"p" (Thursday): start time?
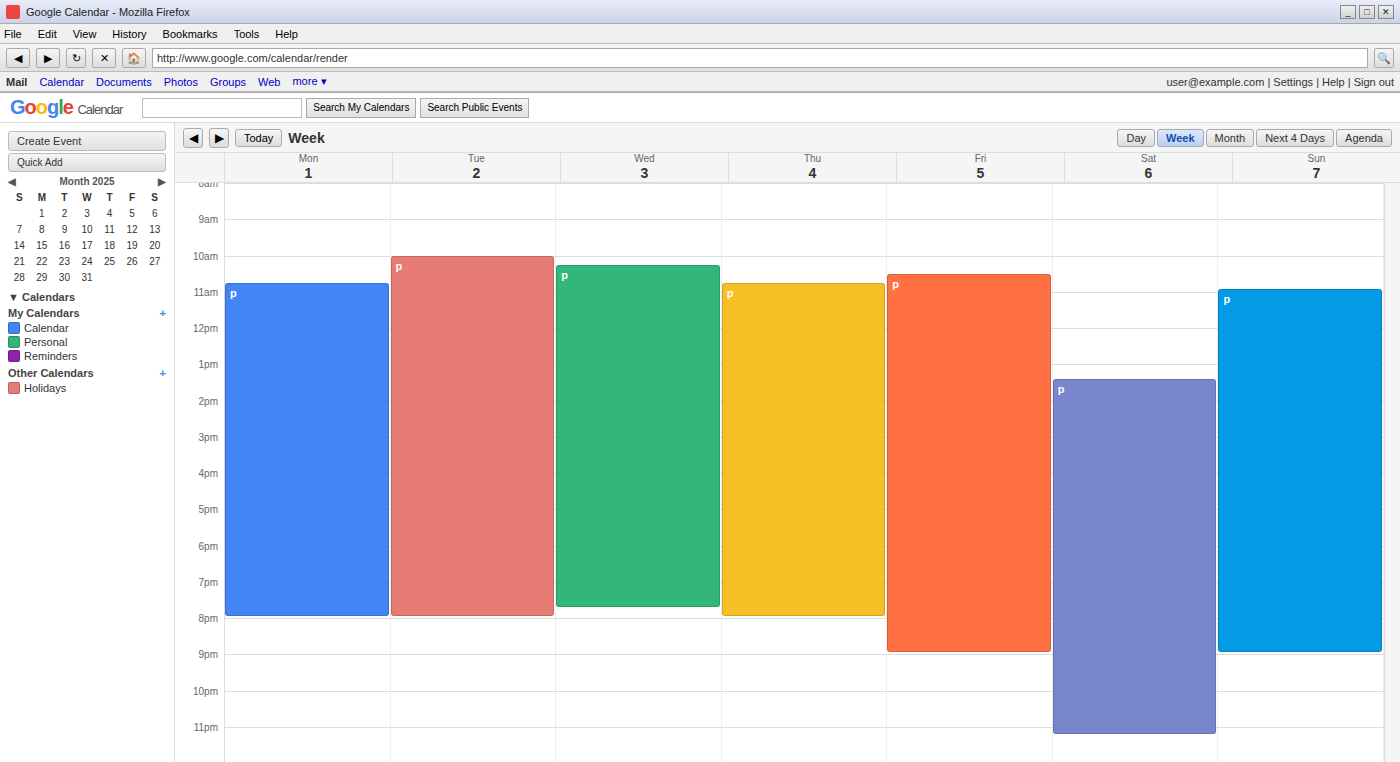
10:45 AM